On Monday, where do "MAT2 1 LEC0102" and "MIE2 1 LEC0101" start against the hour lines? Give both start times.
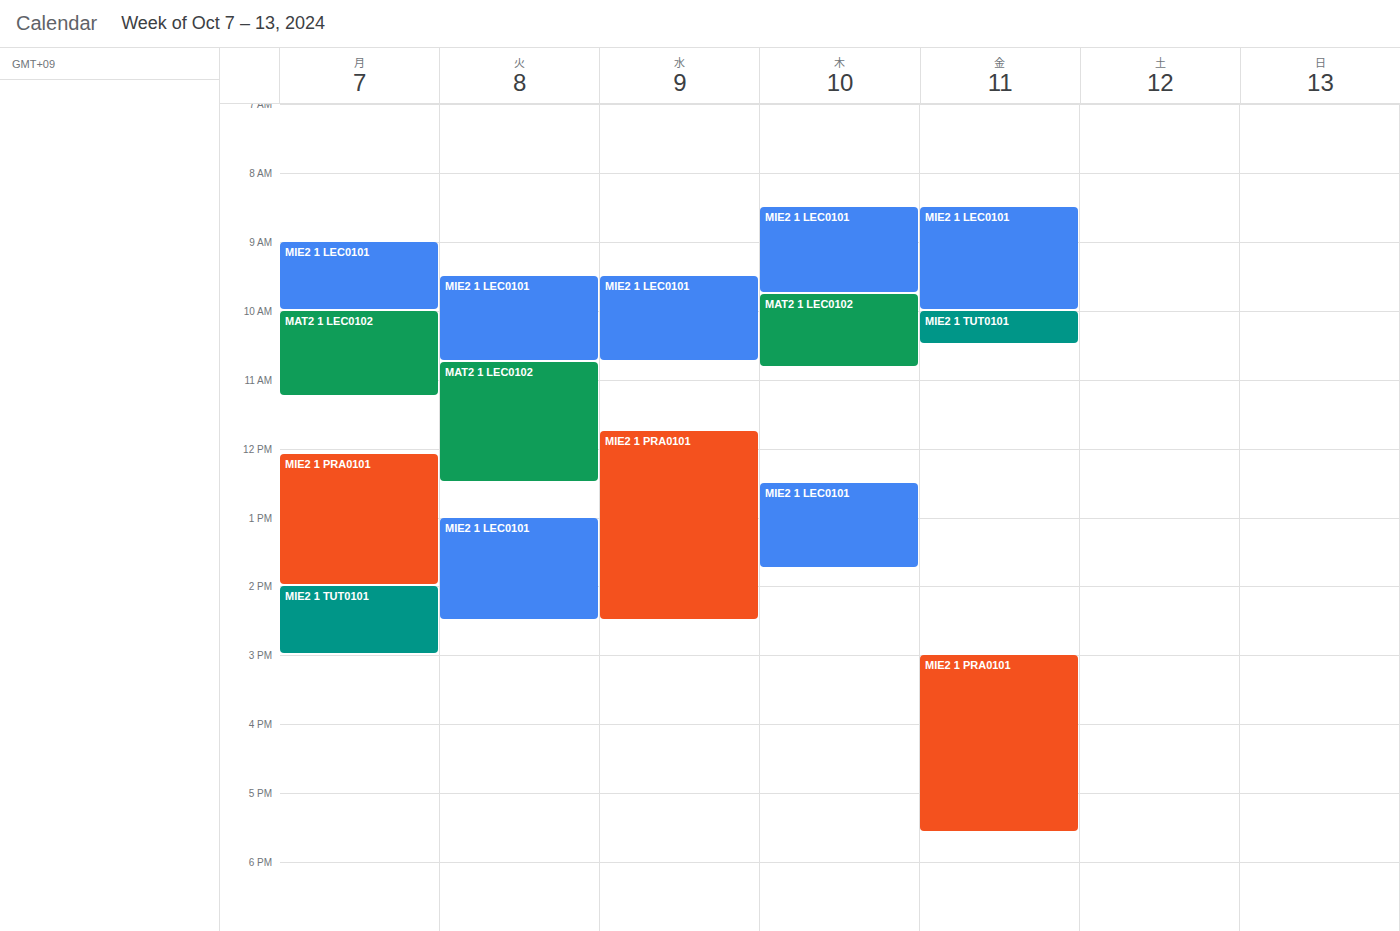
"MAT2 1 LEC0102": 10:00, exactly on the 10:00 line. "MIE2 1 LEC0101": 09:00, exactly on the 09:00 line.